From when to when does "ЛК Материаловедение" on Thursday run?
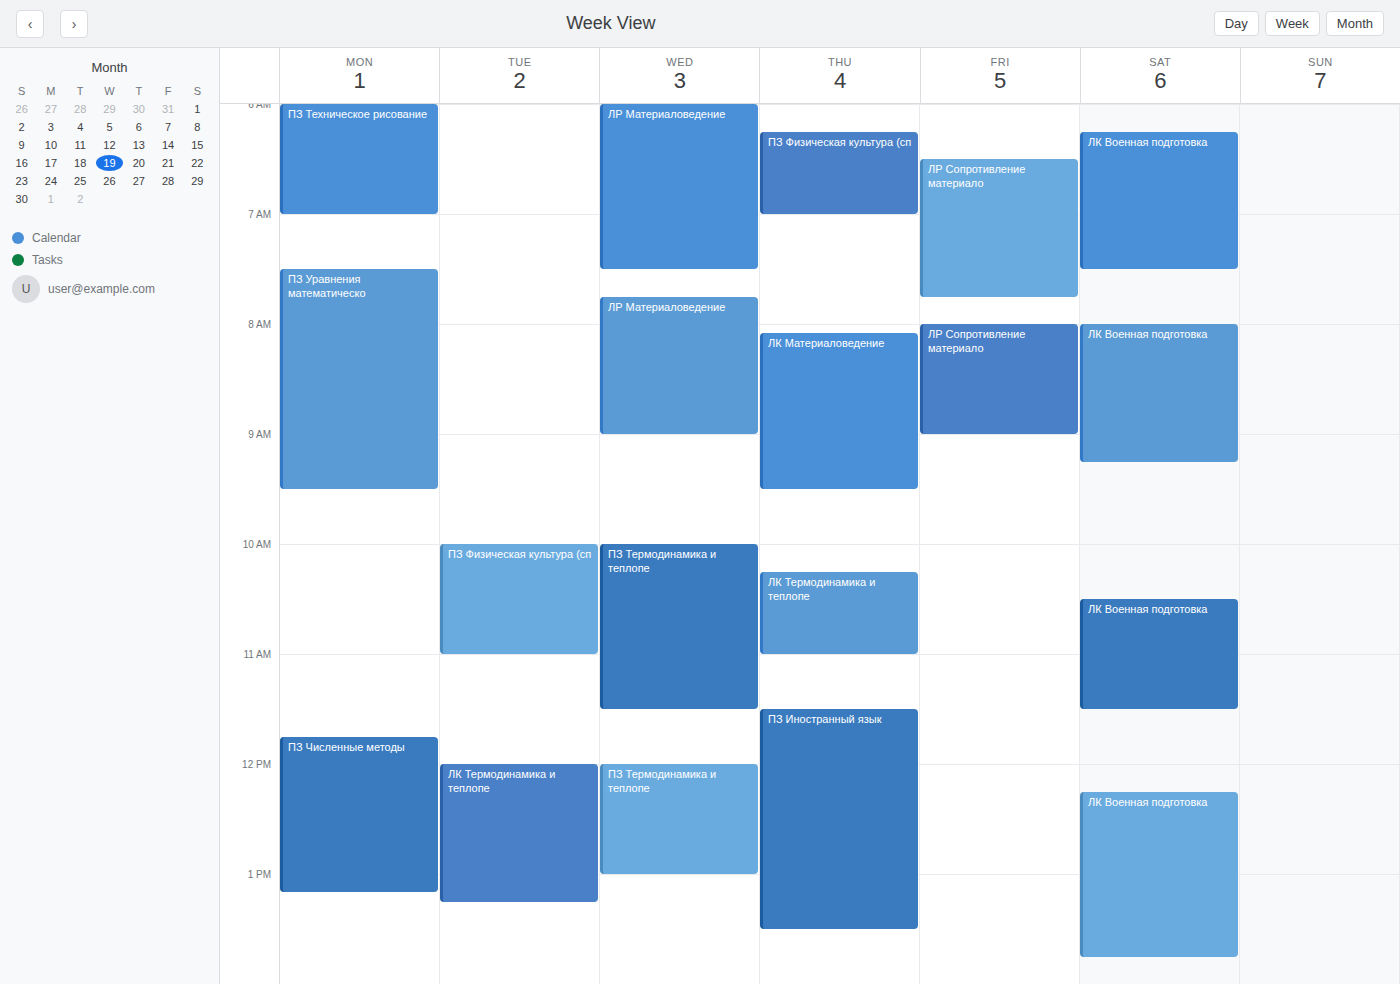
8:05 AM to 9:30 AM